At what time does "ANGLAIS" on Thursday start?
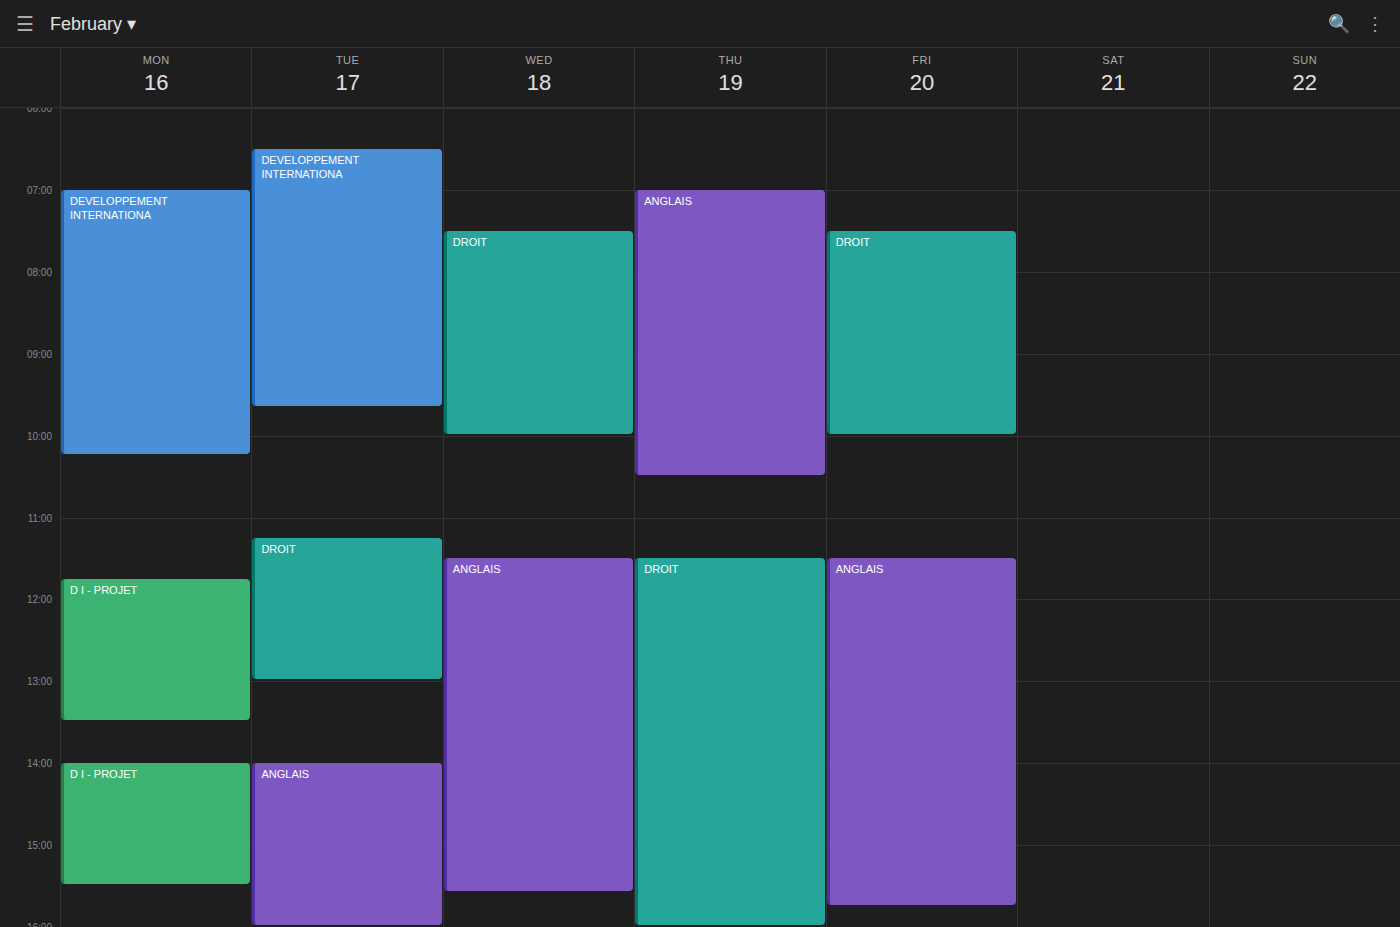
7:00 AM